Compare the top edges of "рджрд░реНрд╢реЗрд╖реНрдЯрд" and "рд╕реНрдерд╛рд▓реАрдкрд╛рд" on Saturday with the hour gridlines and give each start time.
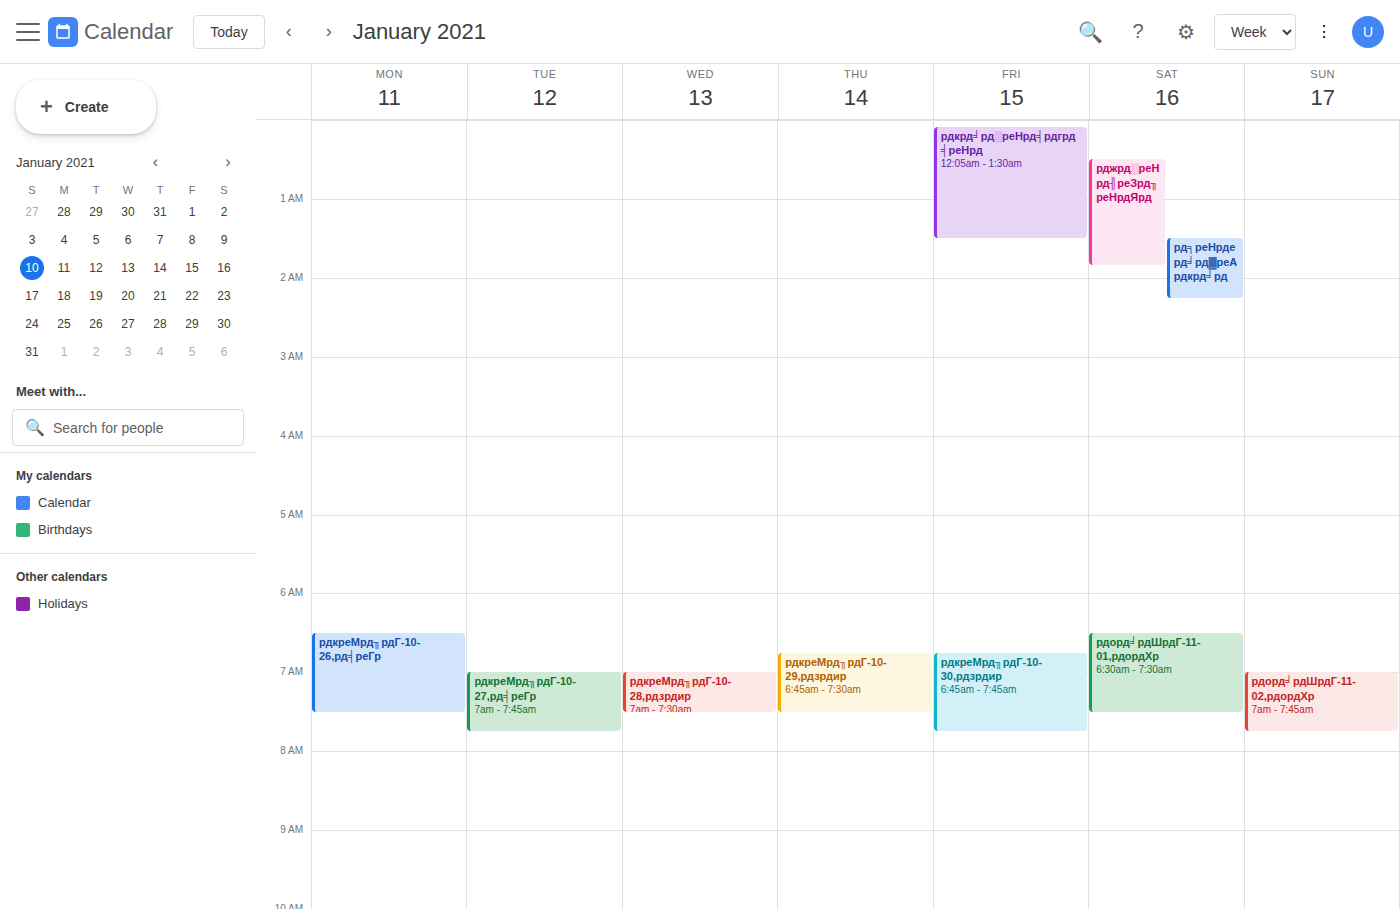
"рджрд░реНрд╢реЗрд╖реНрдЯрд": 12:30 AM, halfway between the 12 AM and 1 AM lines. "рд╕реНрдерд╛рд▓реАрдкрд╛рд": 1:30 AM, halfway between the 1 AM and 2 AM lines.